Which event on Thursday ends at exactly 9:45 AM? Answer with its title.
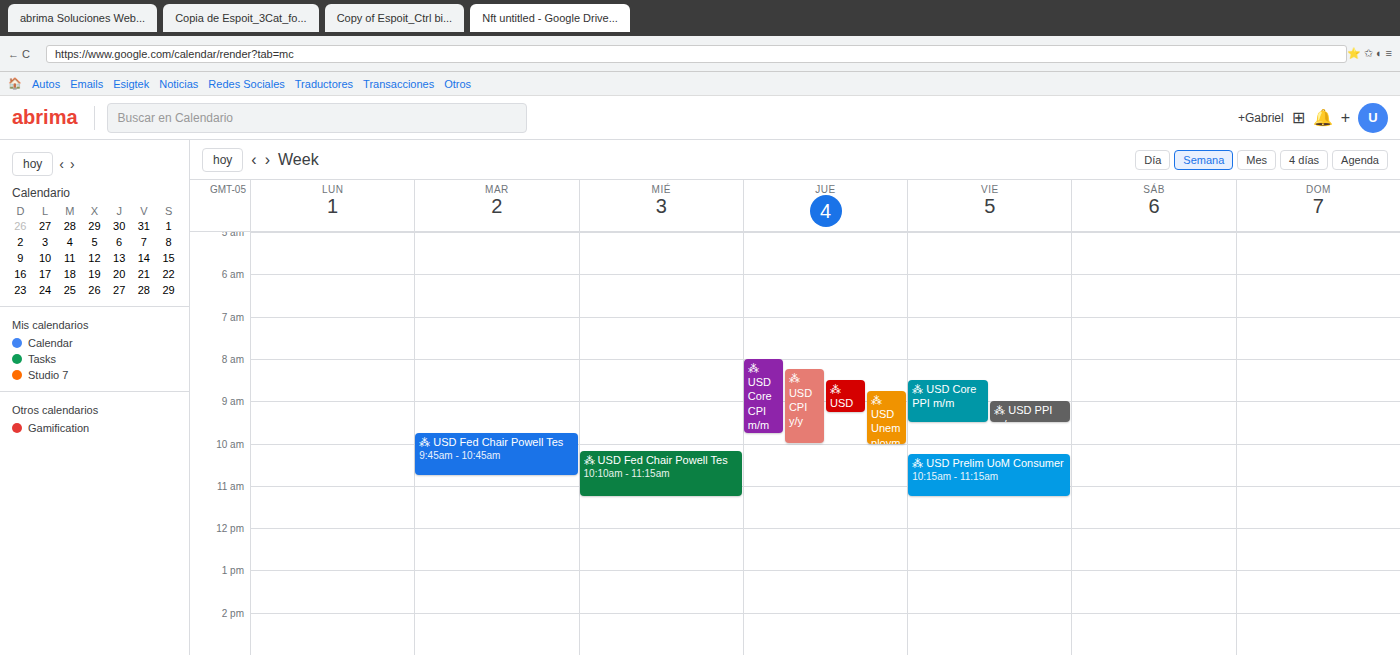
"⁂ USD Core CPI m/m"